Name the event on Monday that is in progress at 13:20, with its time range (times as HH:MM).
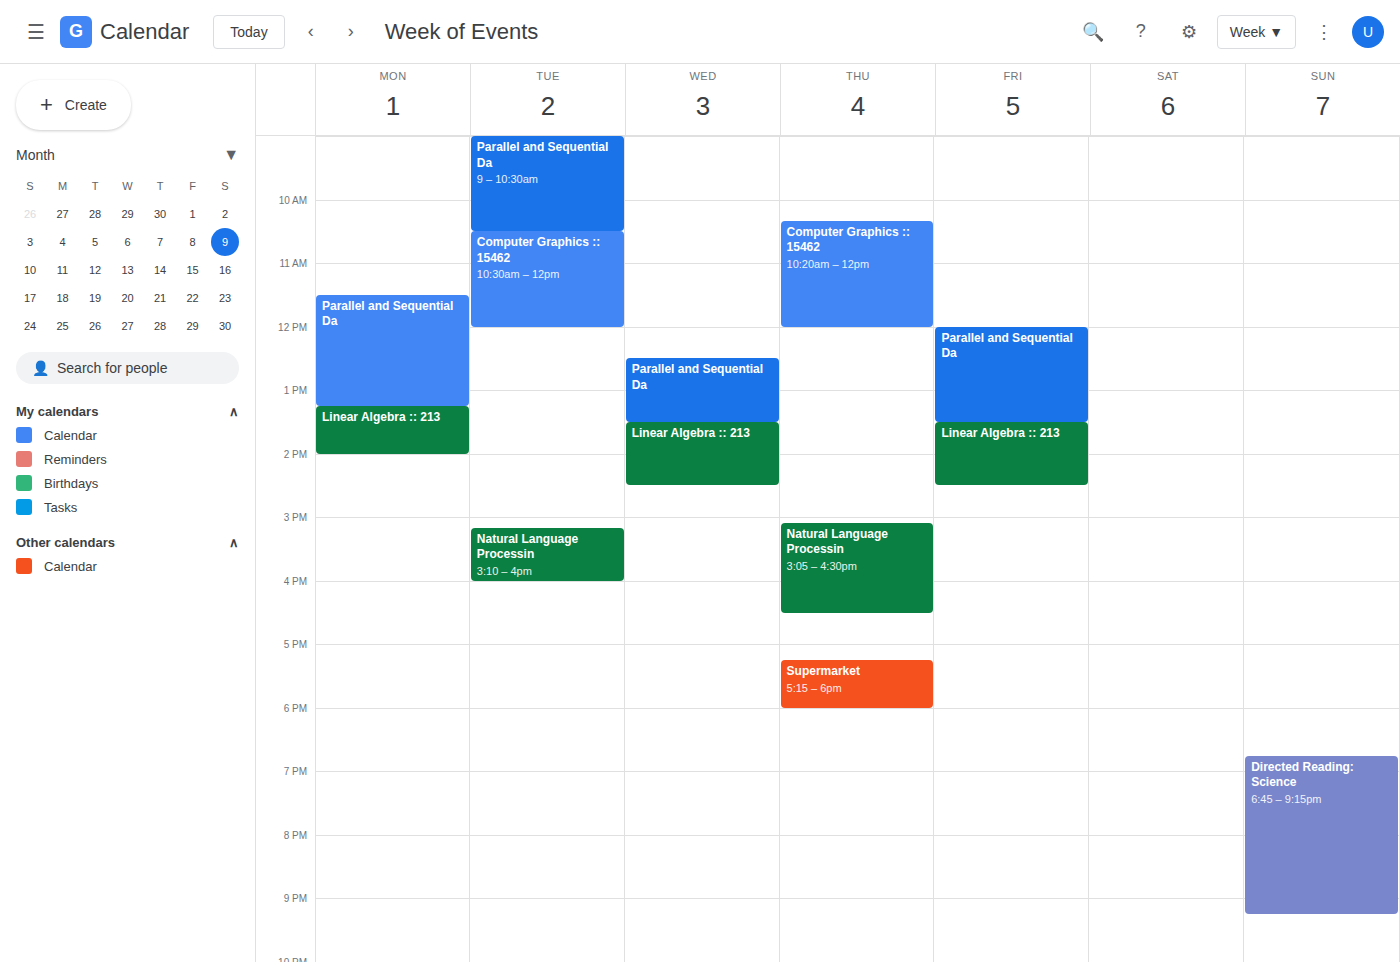
"Linear Algebra :: 213", 13:15 to 14:00